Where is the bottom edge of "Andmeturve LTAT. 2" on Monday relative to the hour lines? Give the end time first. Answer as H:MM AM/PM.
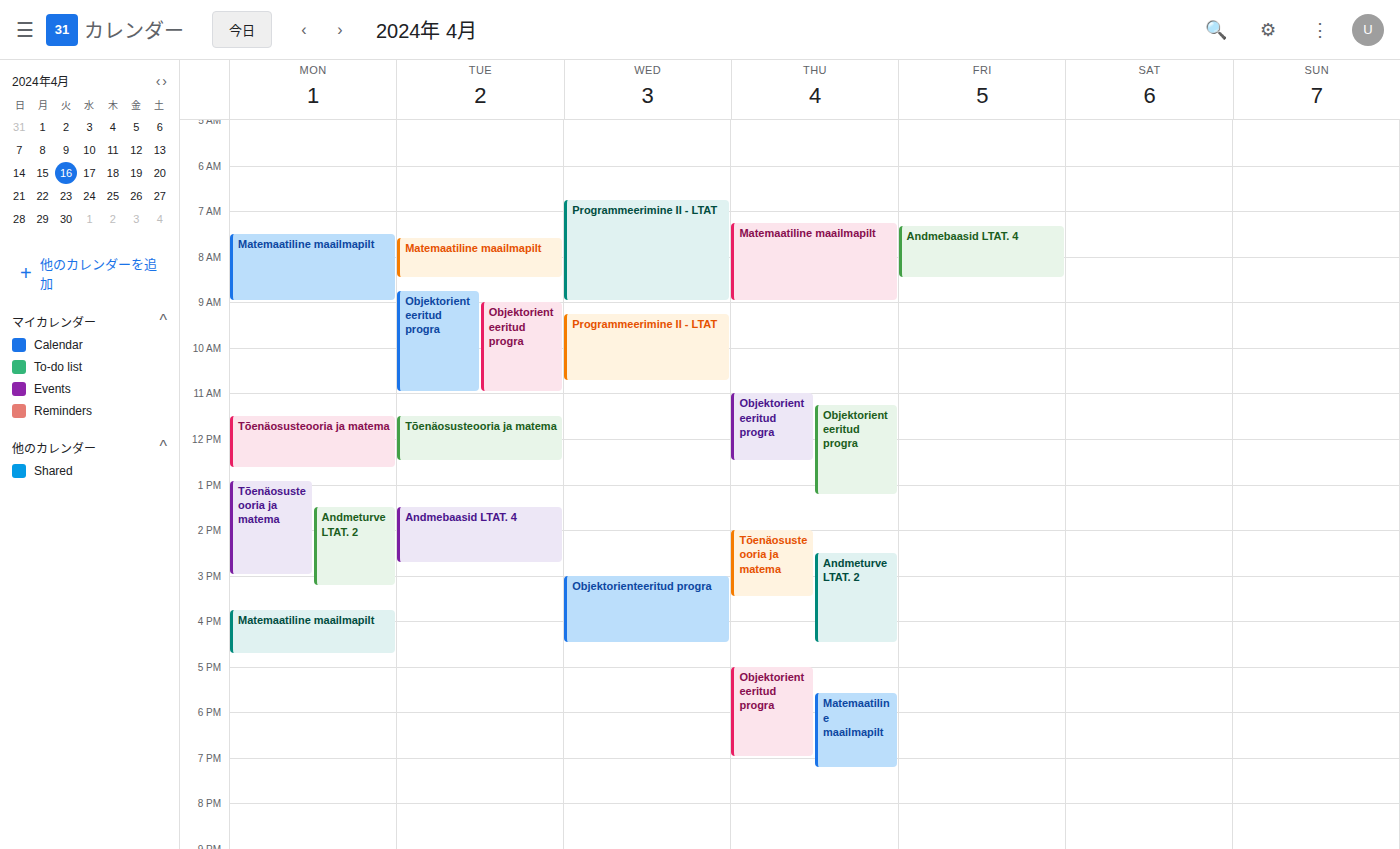
3:15 PM -- neither: a quarter of the way from the 3 PM line to the 4 PM line.